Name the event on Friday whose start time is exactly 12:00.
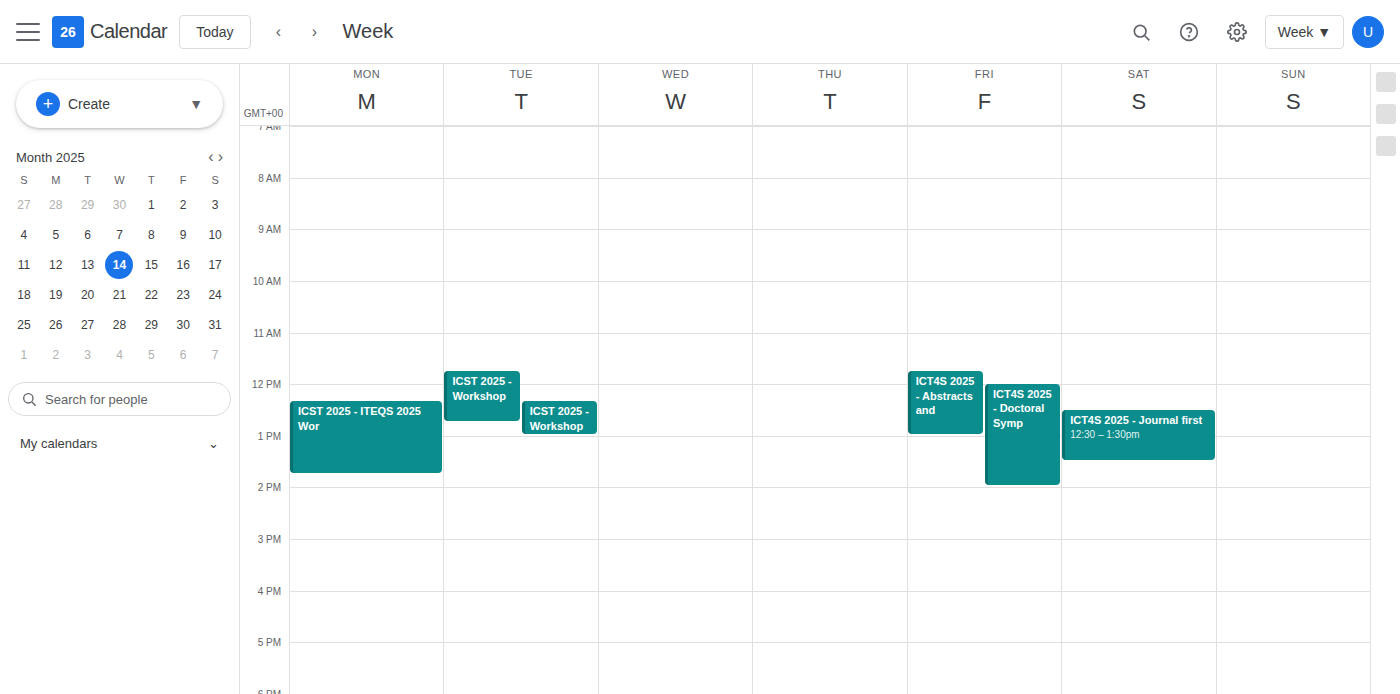
"ICT4S 2025 - Doctoral Symp"